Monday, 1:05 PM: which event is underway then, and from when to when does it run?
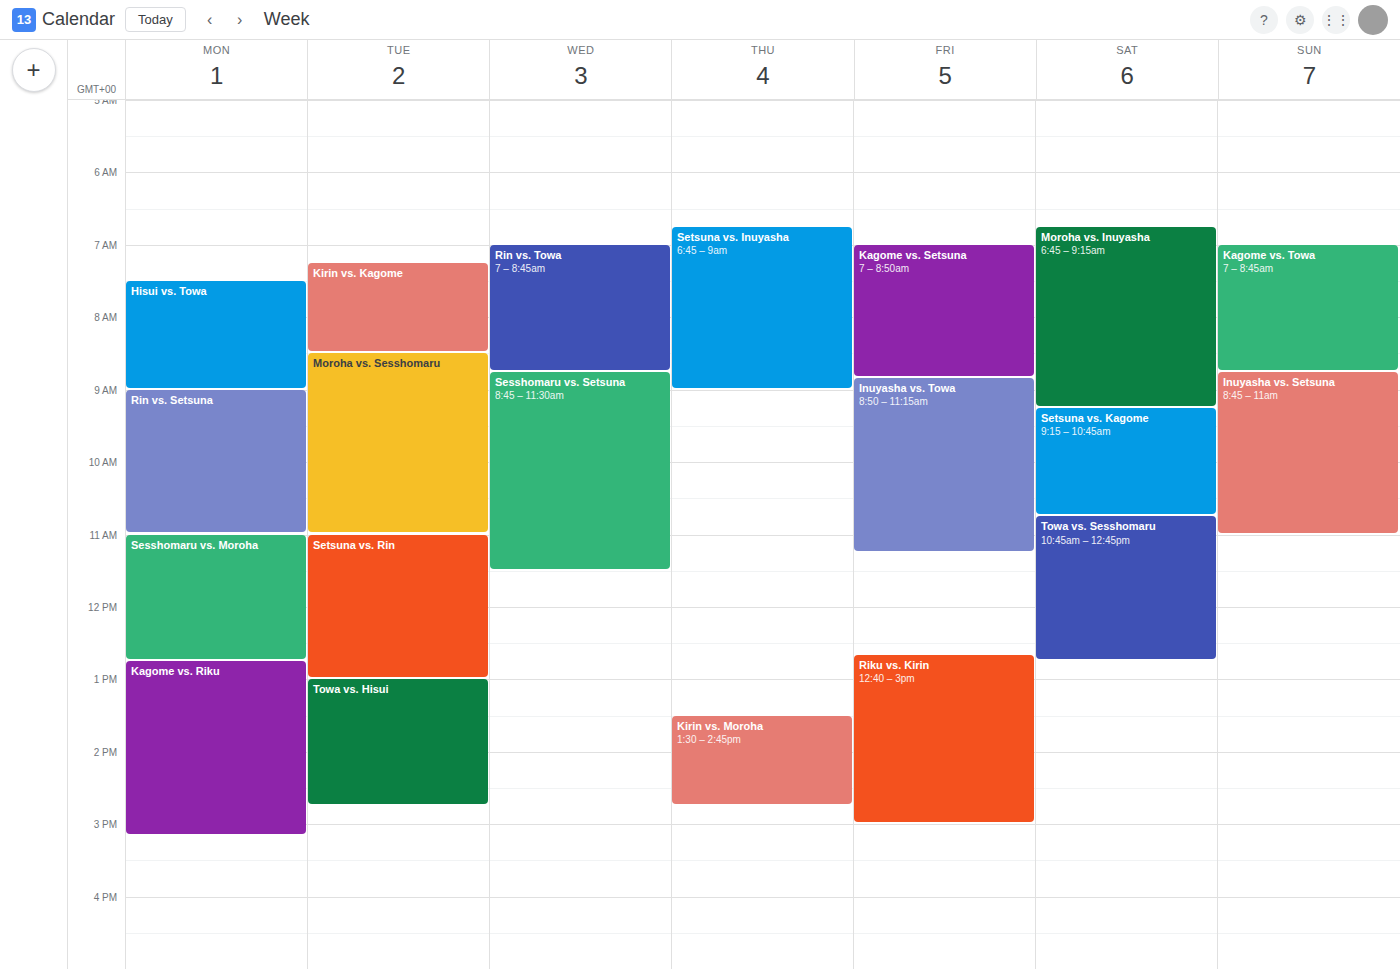
"Kagome vs. Riku", 12:45 PM to 3:10 PM